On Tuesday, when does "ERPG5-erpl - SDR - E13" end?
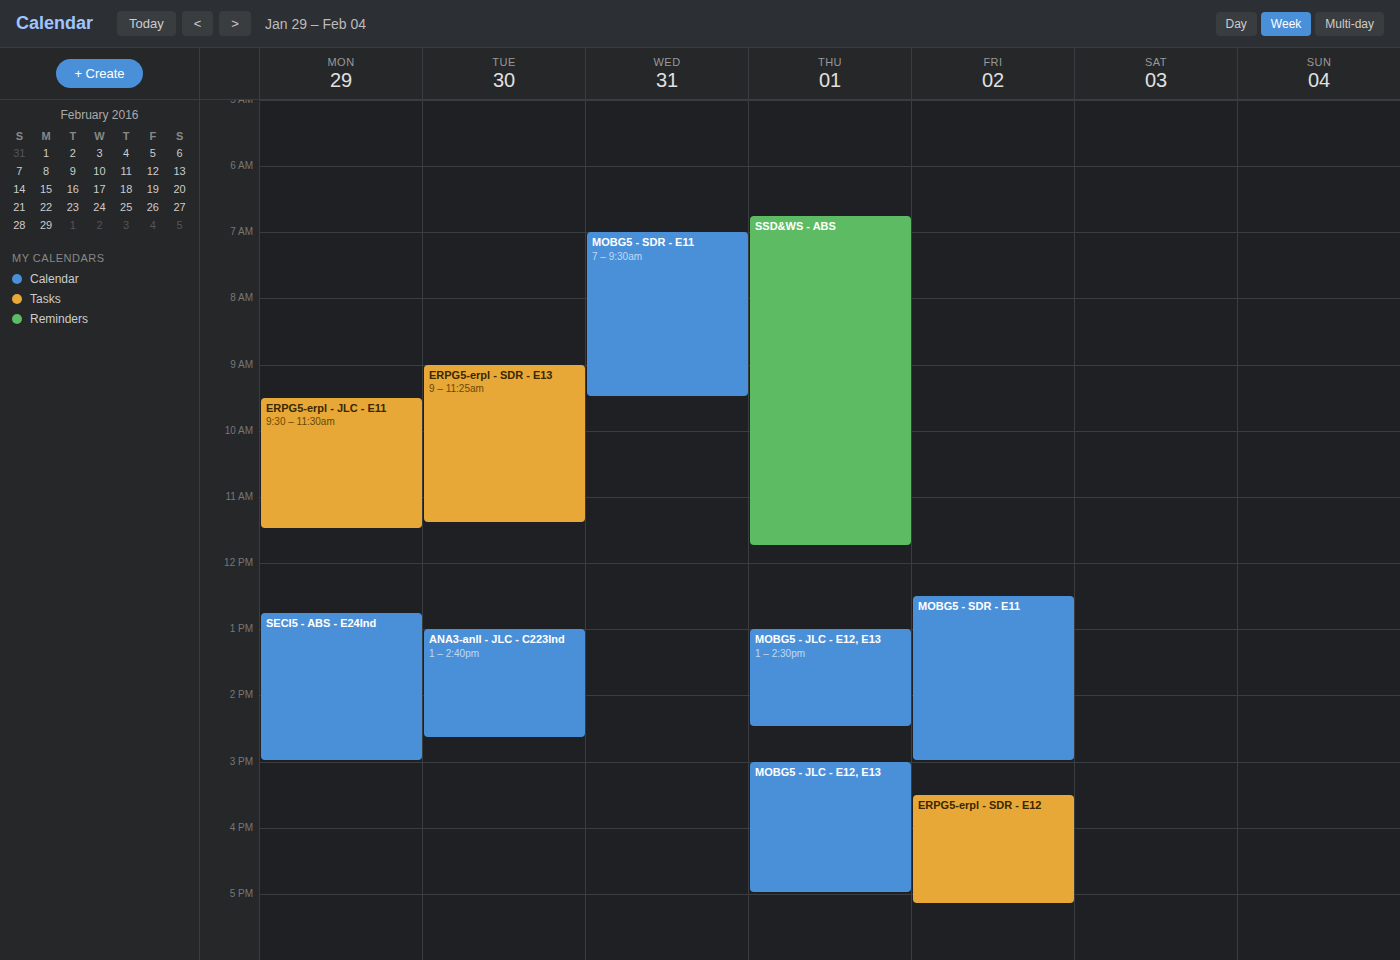
11:25 AM